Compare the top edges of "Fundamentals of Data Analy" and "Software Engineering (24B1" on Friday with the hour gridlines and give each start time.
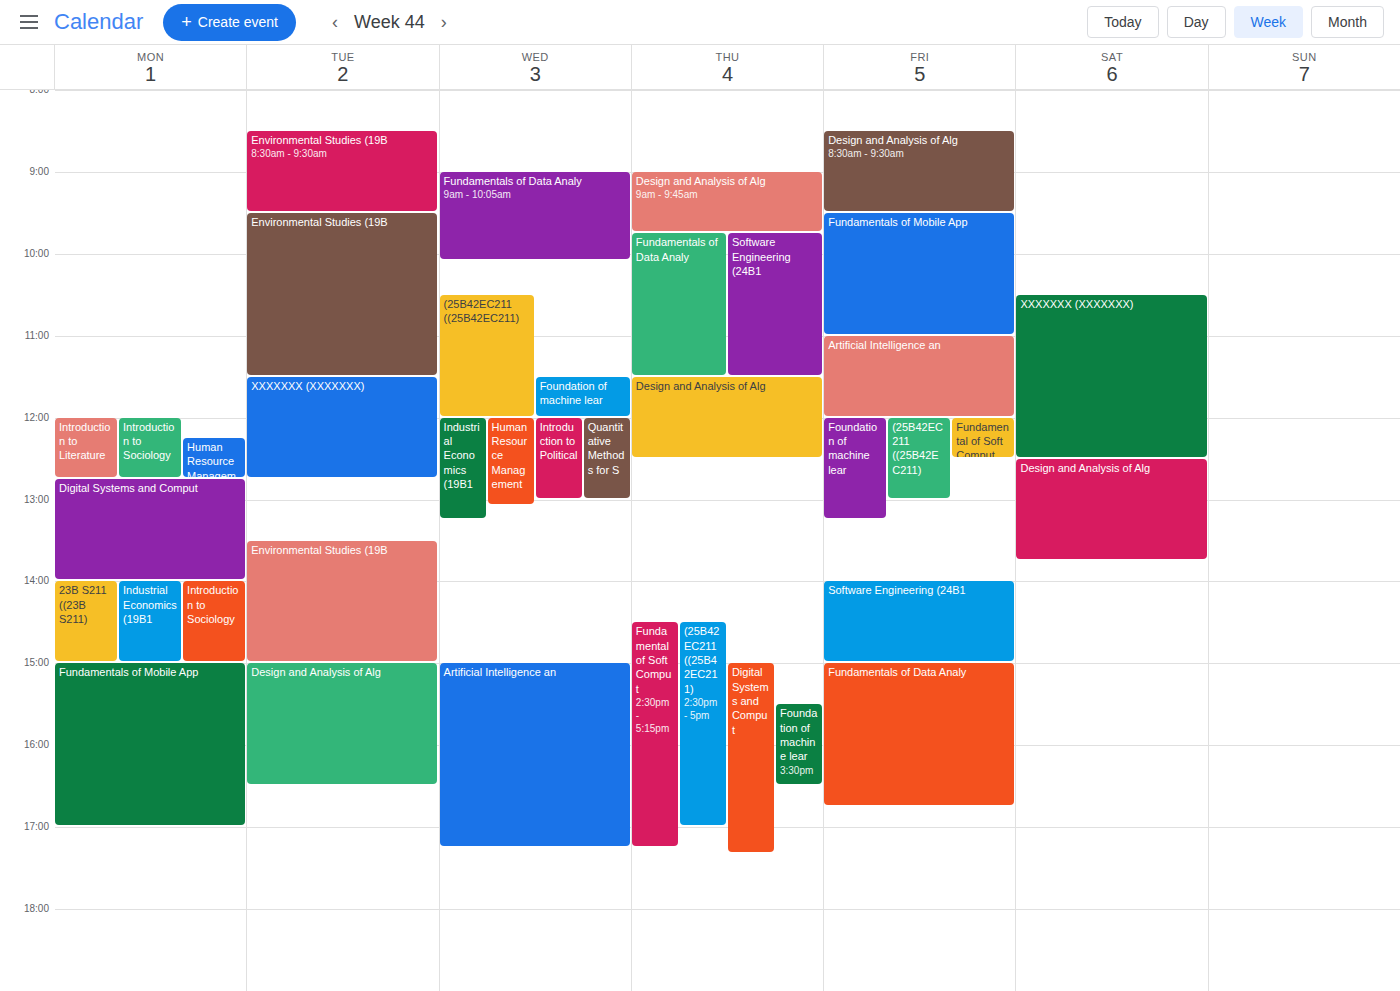
"Fundamentals of Data Analy": 15:00, exactly on the 15:00 line. "Software Engineering (24B1": 14:00, exactly on the 14:00 line.